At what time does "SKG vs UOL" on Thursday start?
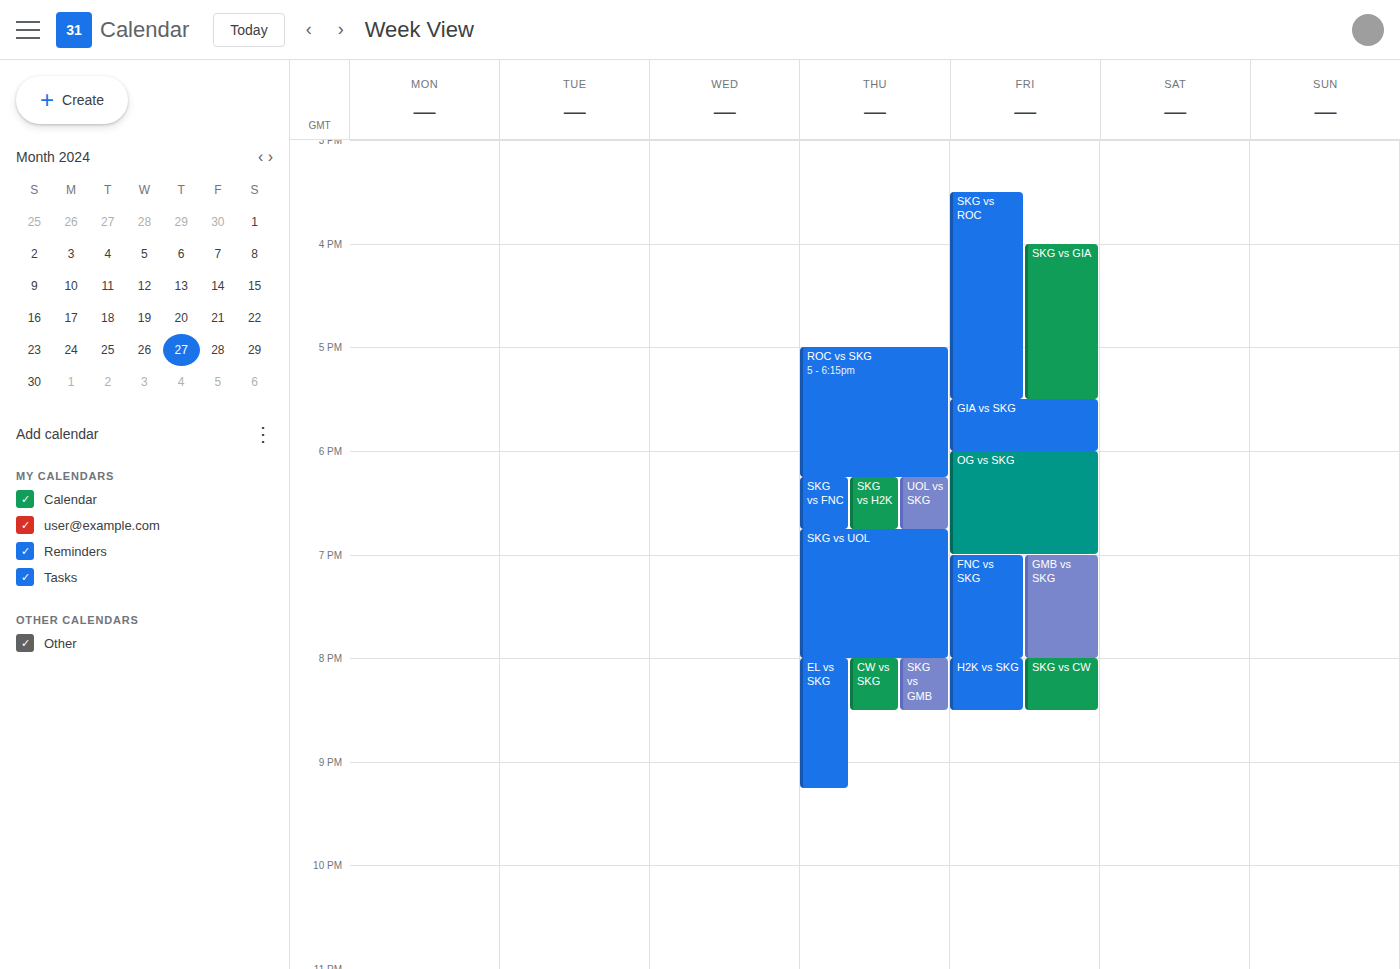
18:45